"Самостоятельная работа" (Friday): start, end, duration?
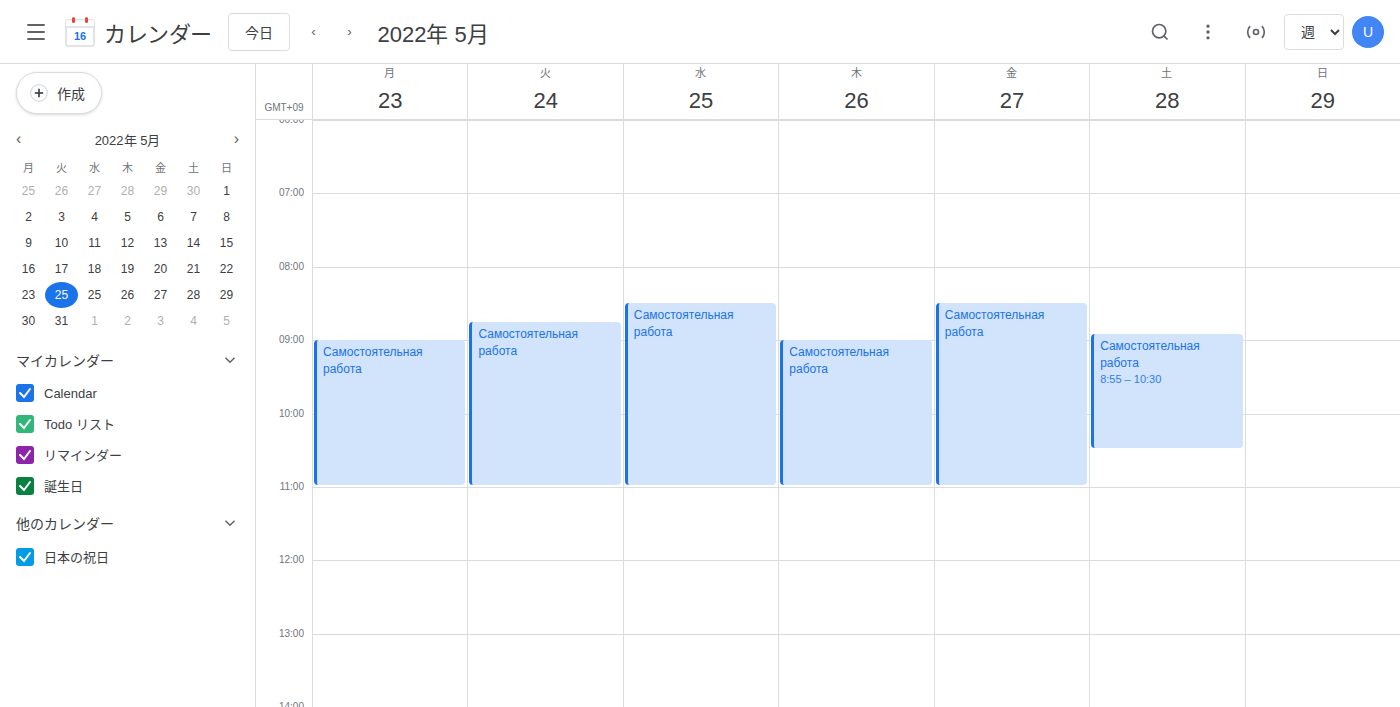
8:30 AM to 11:00 AM, 2 hours 30 minutes